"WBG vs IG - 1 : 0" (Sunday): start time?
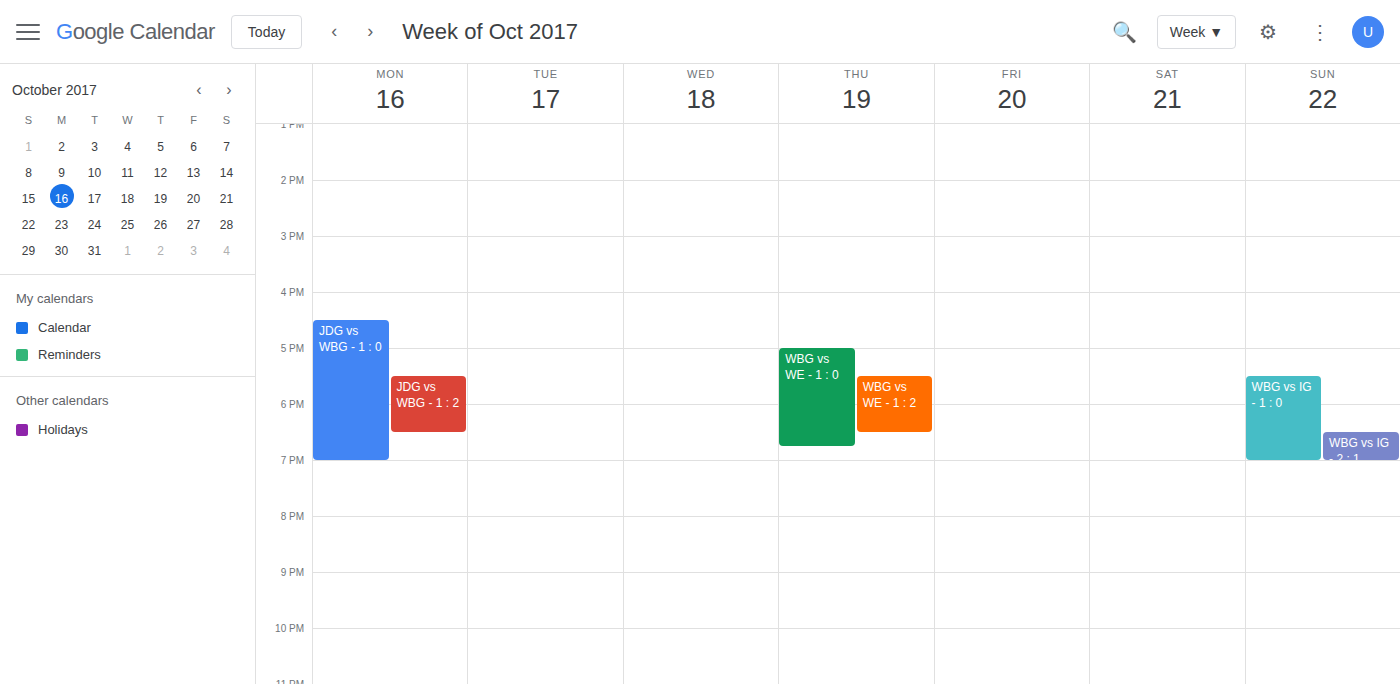
5:30 PM